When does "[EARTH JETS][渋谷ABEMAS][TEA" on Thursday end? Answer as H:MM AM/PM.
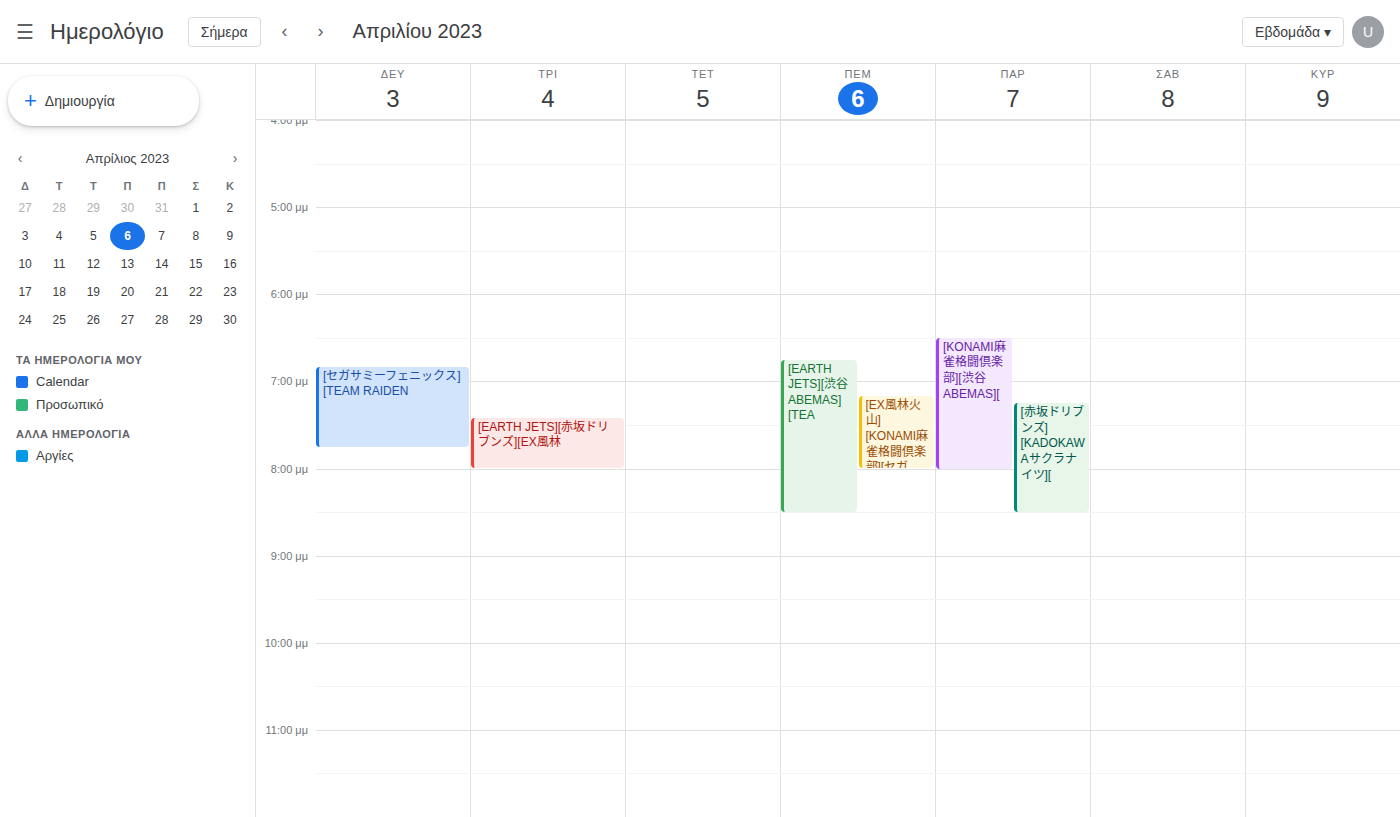
8:30 PM